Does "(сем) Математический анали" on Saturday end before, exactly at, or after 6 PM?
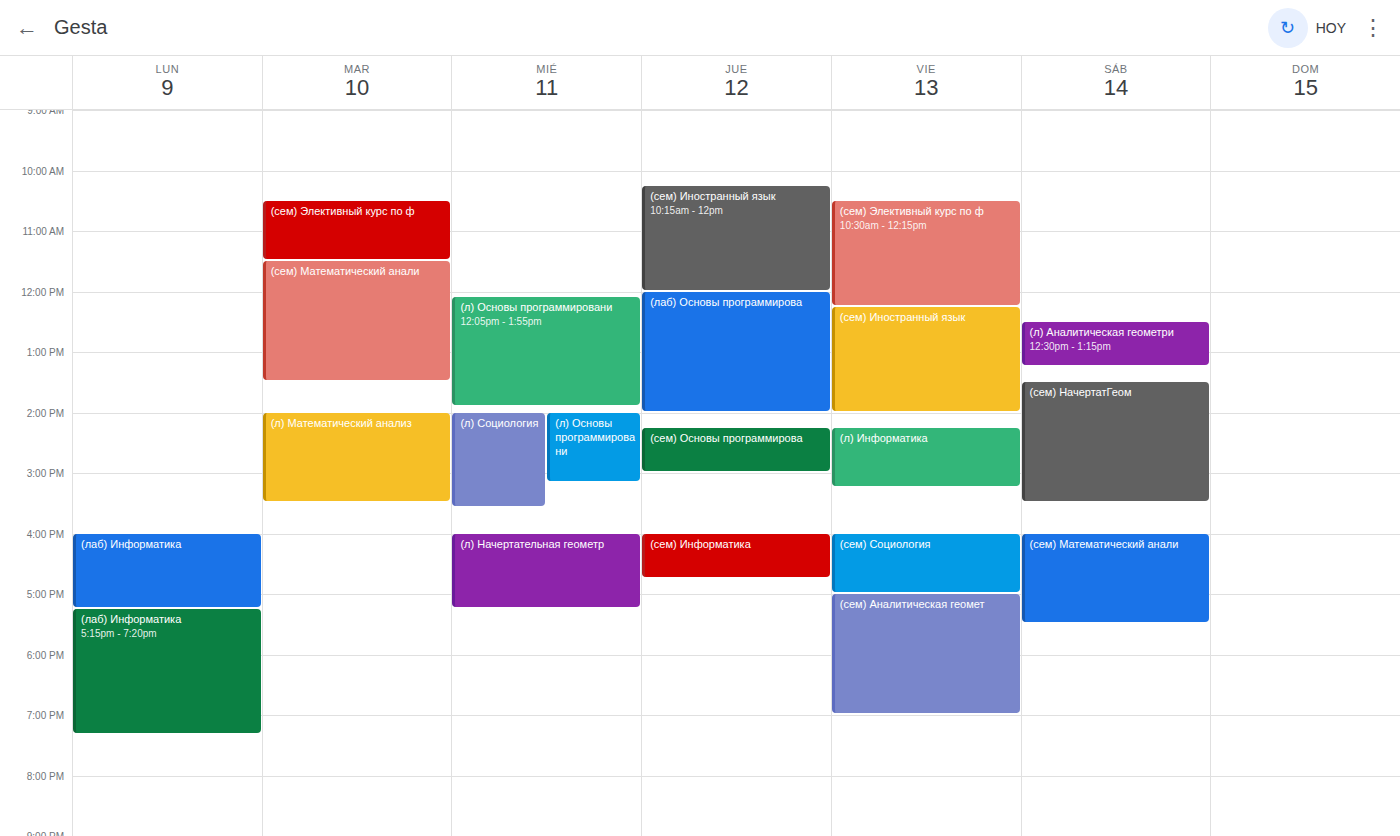
5:30 PM -- before 6 PM, 30 minutes above the 6 PM line.